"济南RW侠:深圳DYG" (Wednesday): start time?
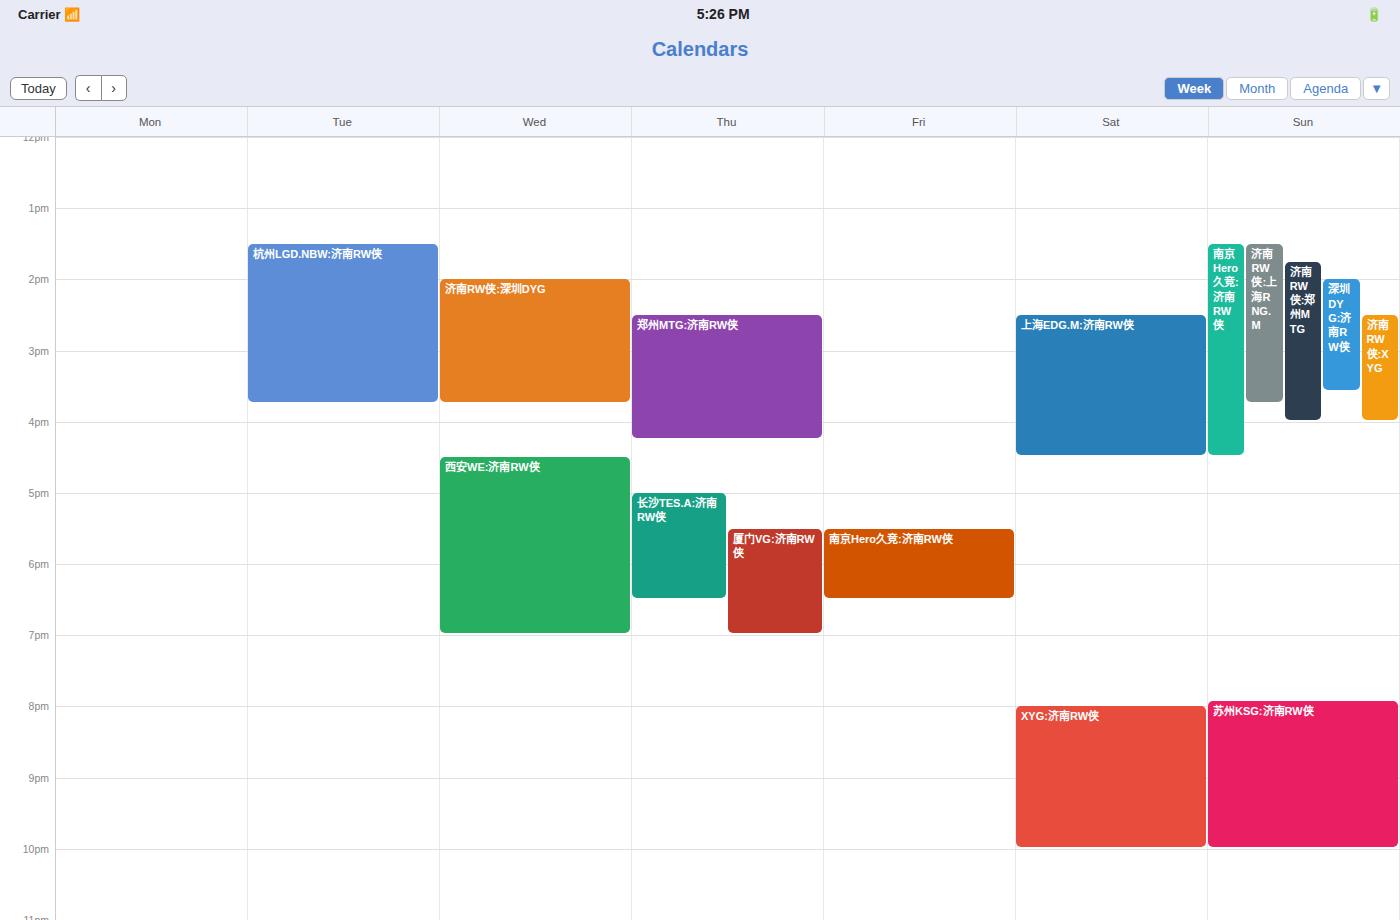
2:00 PM